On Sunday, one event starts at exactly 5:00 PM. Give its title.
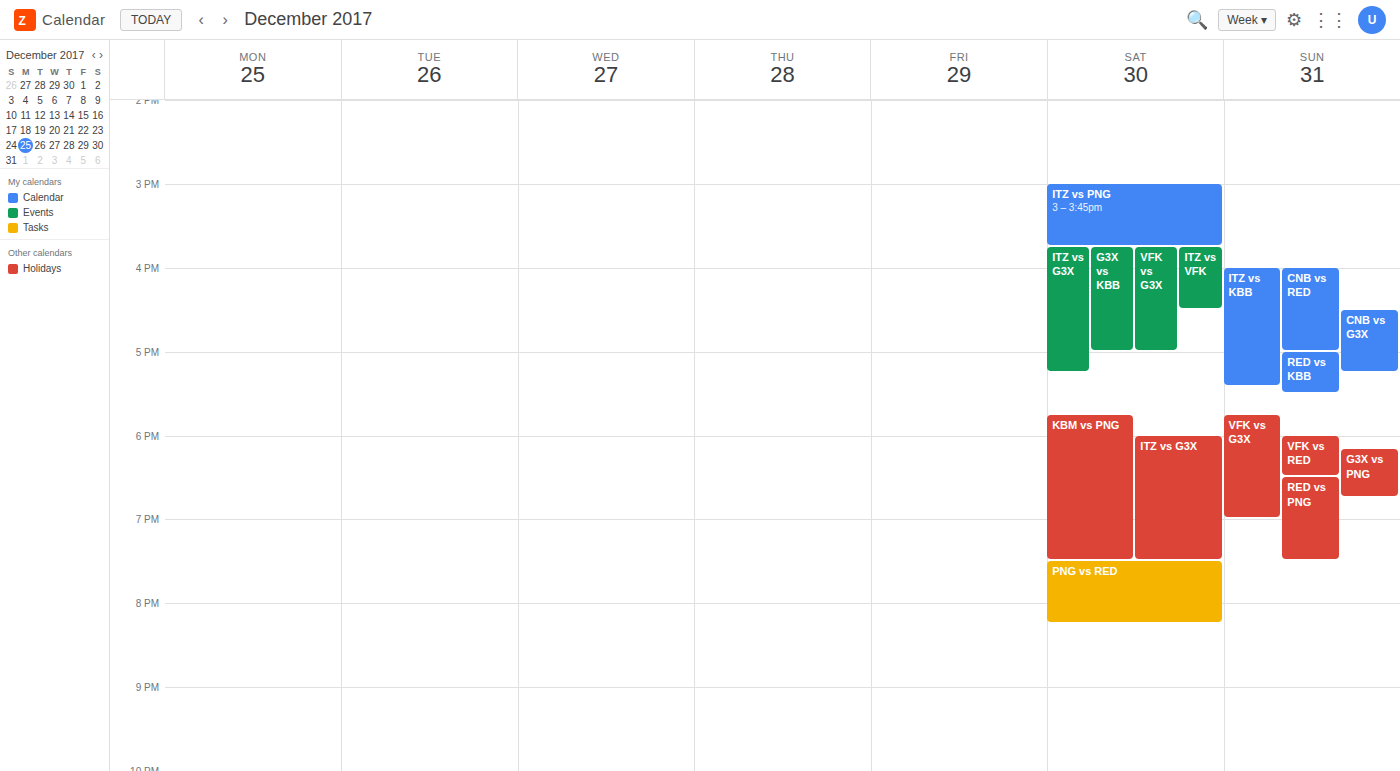
"RED vs KBB"